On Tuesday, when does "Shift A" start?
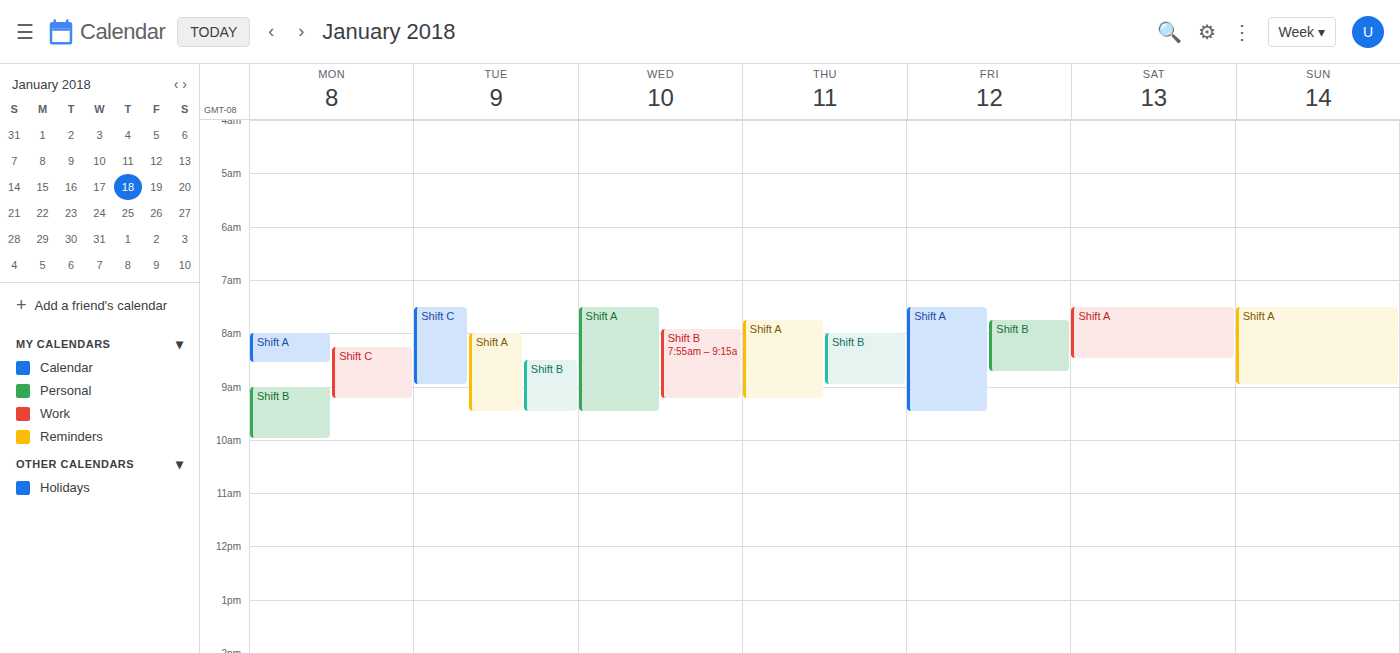
8:00 AM